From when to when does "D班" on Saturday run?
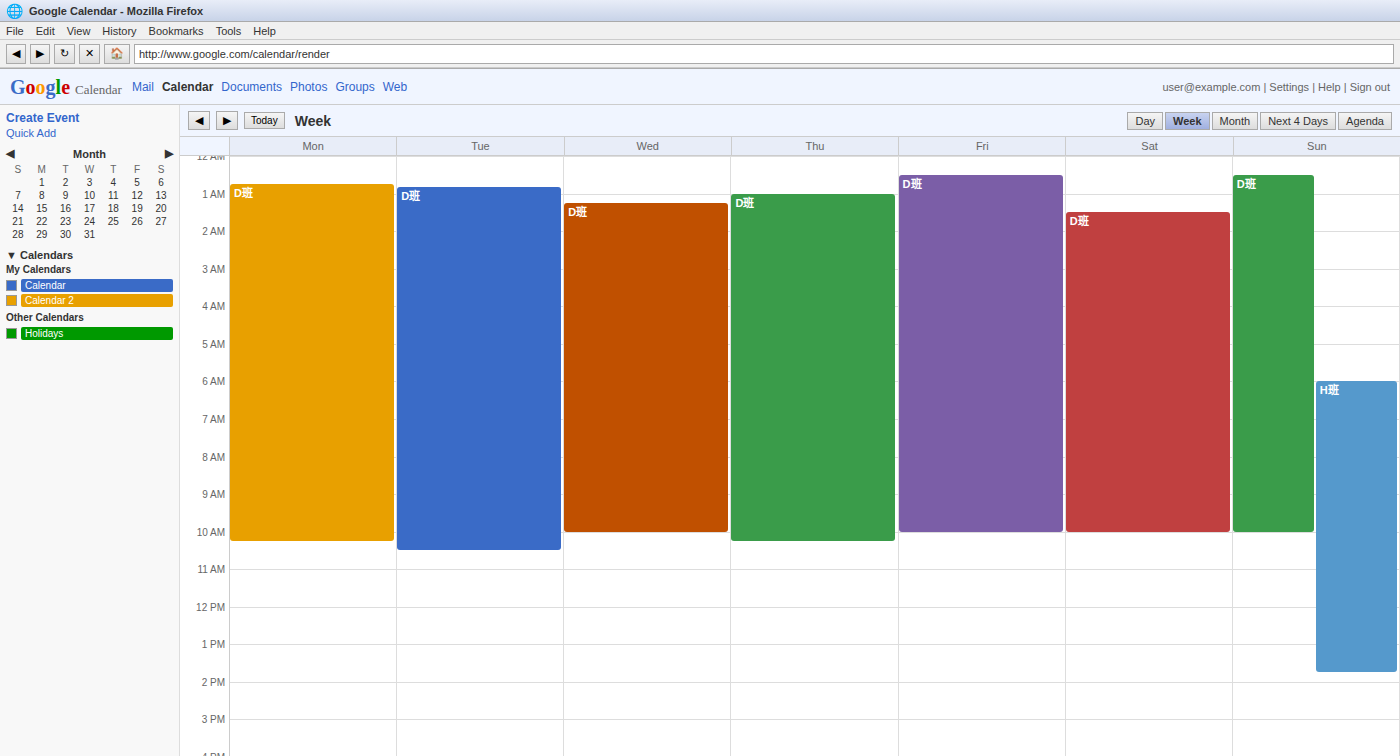
1:30 AM to 10:00 AM